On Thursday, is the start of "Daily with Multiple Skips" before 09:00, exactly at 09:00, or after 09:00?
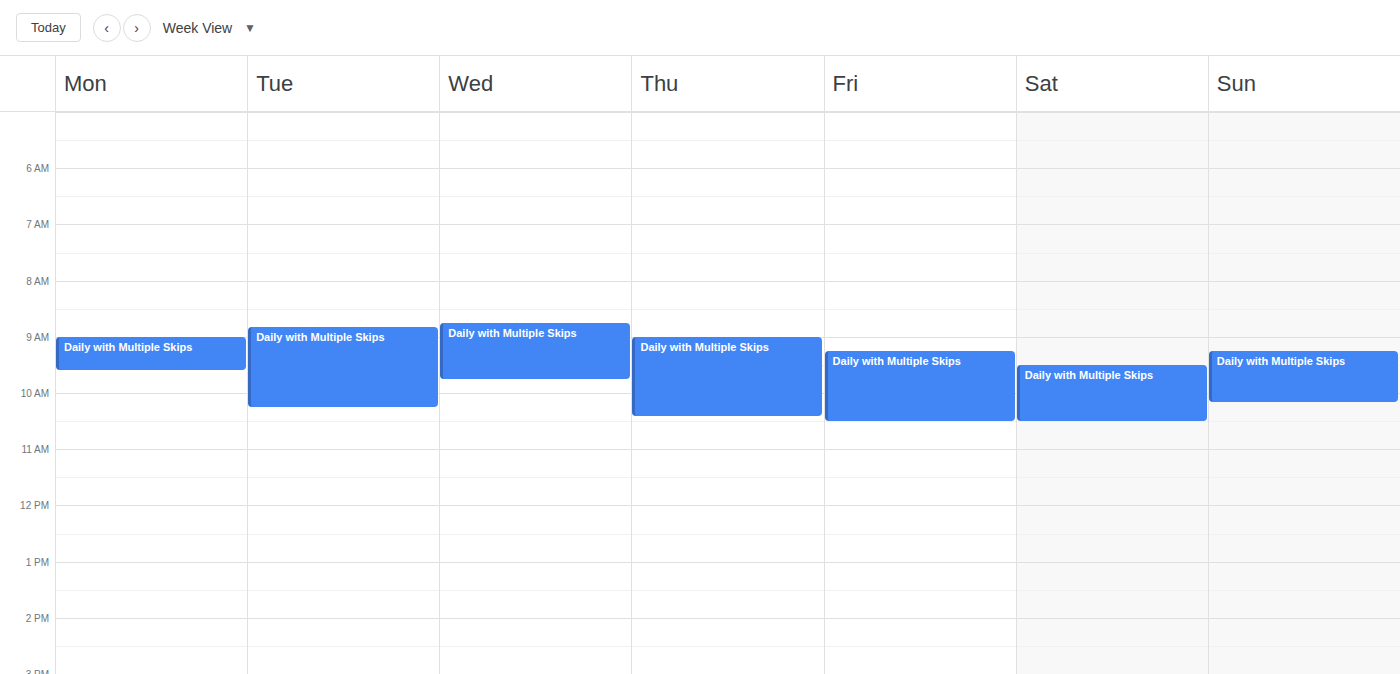
09:00 -- exactly at 09:00, on the 09:00 line.